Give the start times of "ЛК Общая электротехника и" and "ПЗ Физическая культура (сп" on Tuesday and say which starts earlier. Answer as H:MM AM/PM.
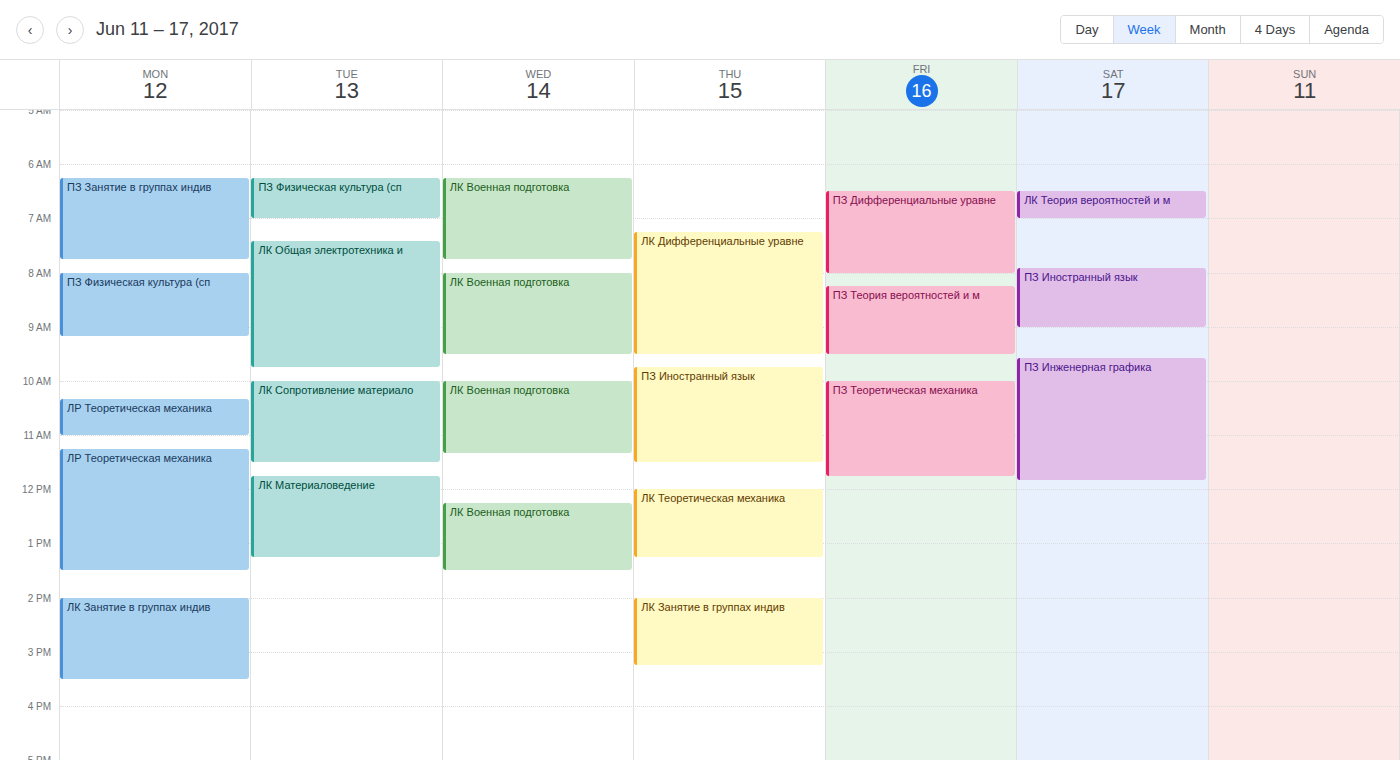
"ПЗ Физическая культура (сп" 6:15 AM; "ЛК Общая электротехника и" 7:25 AM.